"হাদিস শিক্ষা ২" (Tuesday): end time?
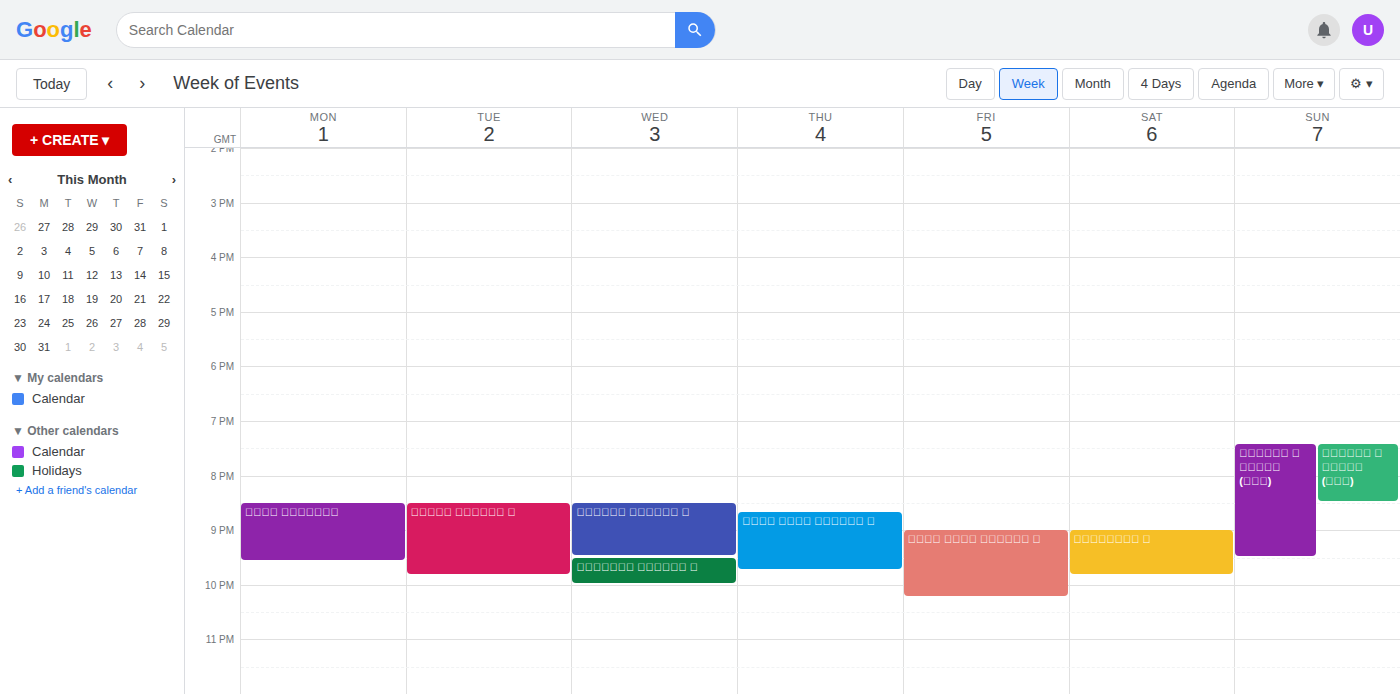
9:50 PM